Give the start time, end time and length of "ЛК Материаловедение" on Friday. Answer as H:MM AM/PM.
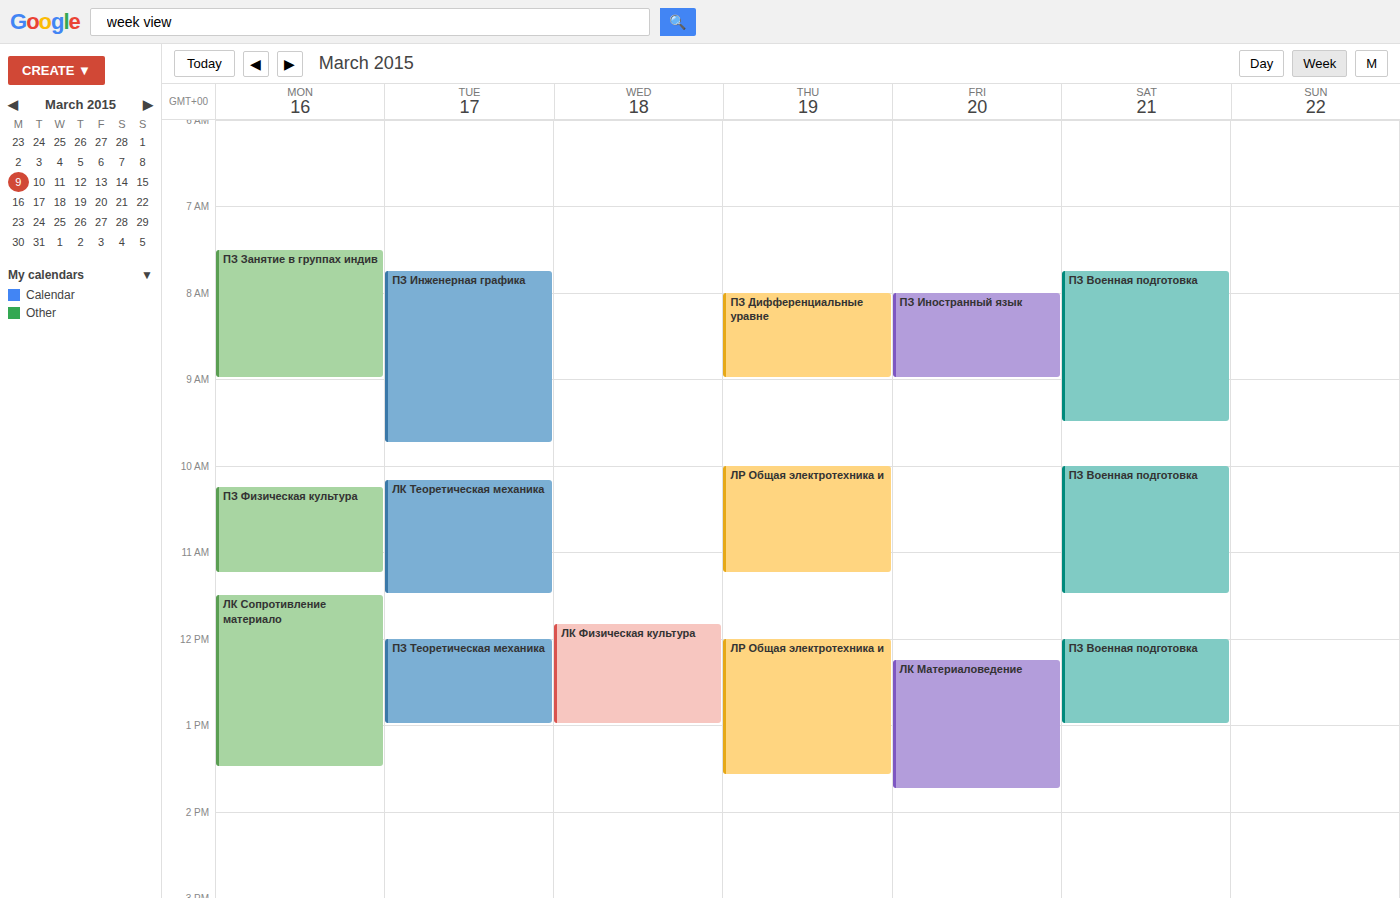
12:15 PM to 1:45 PM, 1 hour 30 minutes